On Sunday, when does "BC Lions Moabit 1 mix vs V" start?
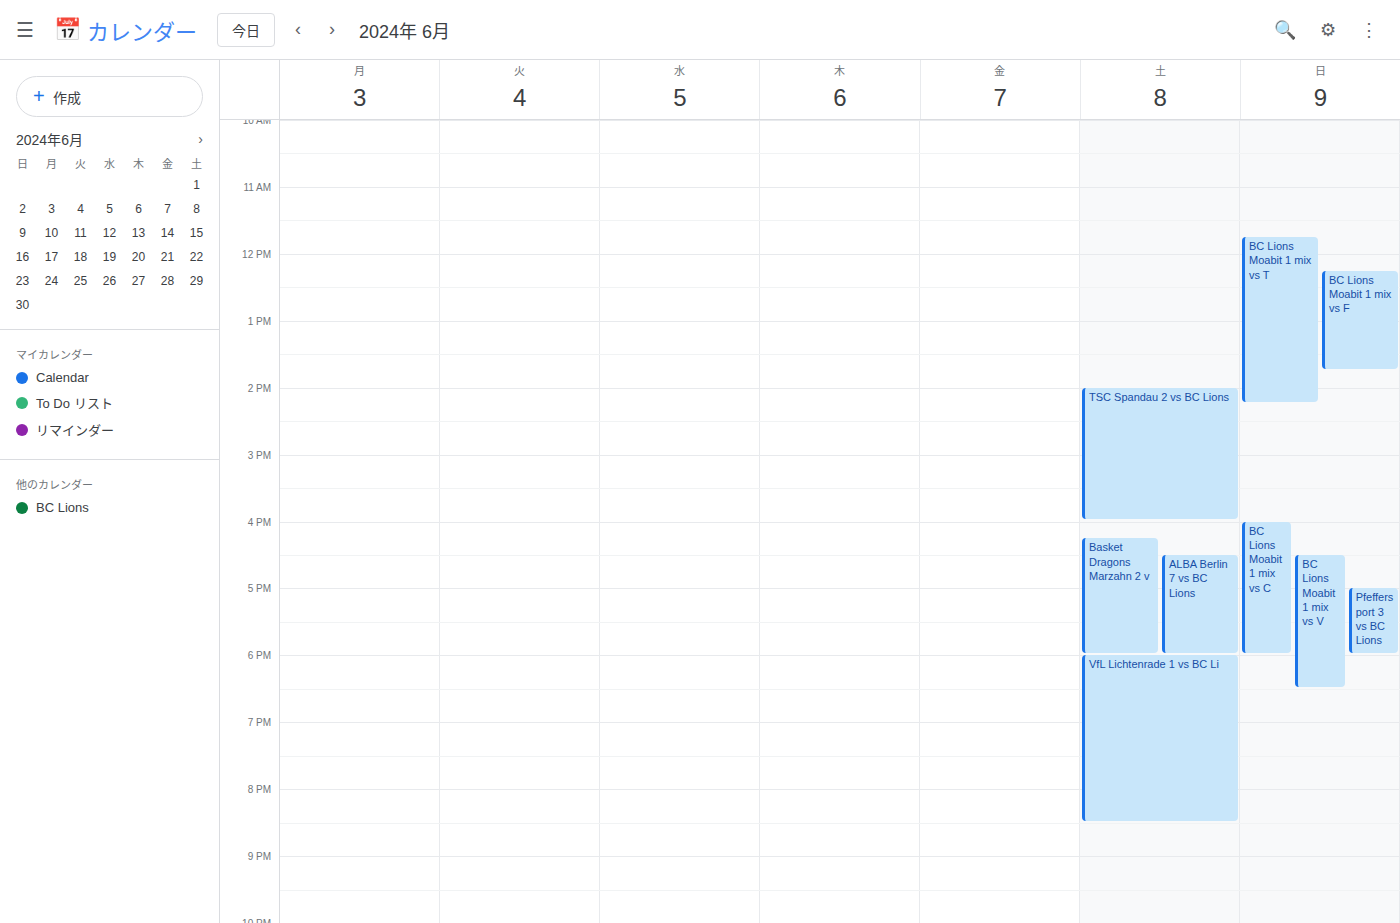
16:30